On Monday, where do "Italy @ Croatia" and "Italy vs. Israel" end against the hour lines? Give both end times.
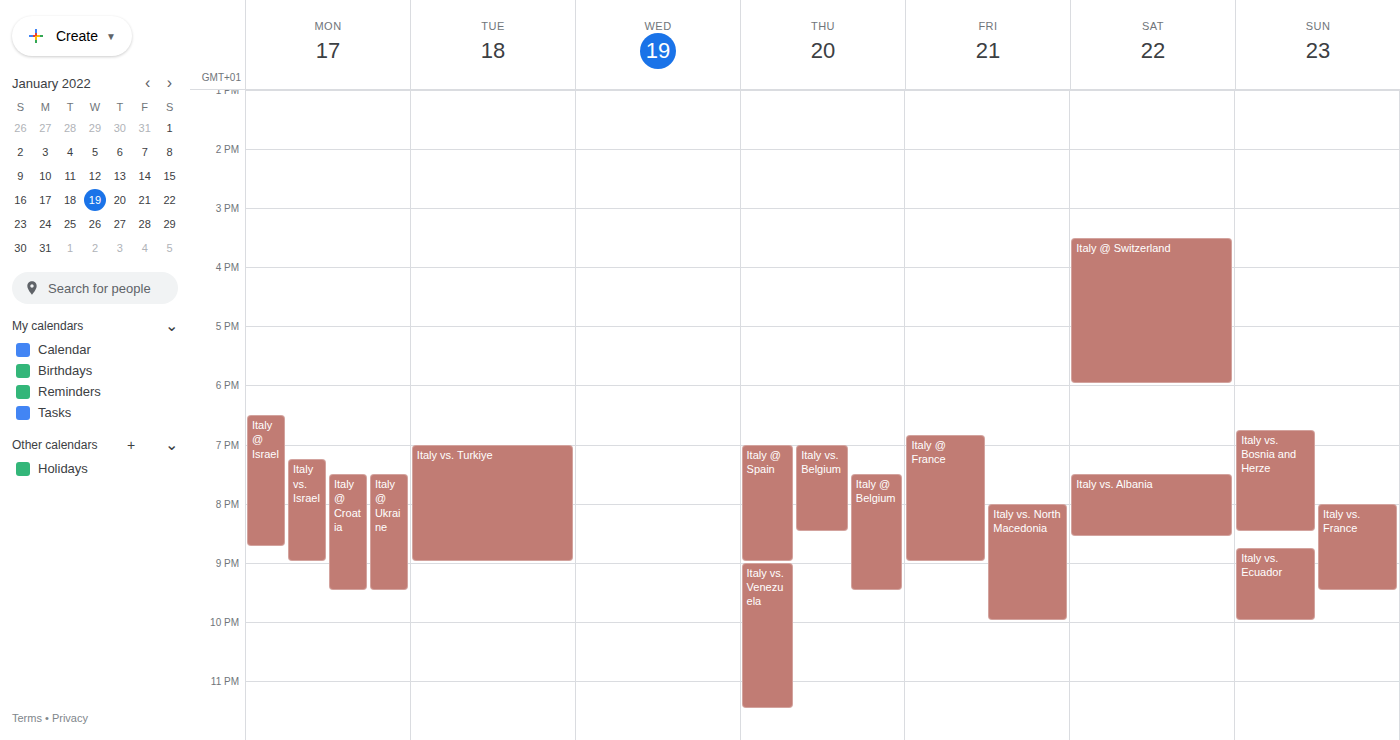
"Italy @ Croatia": 9:30 PM, halfway between the 9 PM and 10 PM lines. "Italy vs. Israel": 9:00 PM, exactly on the 9 PM line.